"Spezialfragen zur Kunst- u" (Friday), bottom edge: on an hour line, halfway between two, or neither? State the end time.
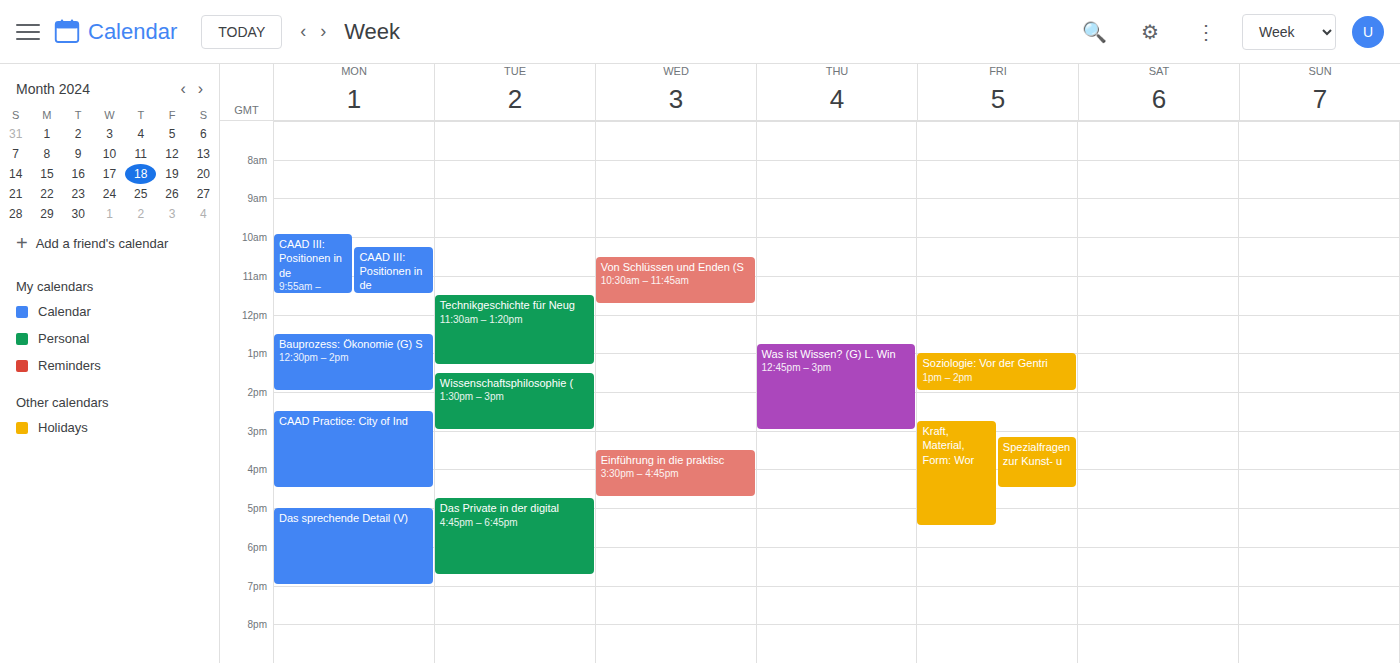
4:30 PM -- halfway between the 4 PM and 5 PM lines.